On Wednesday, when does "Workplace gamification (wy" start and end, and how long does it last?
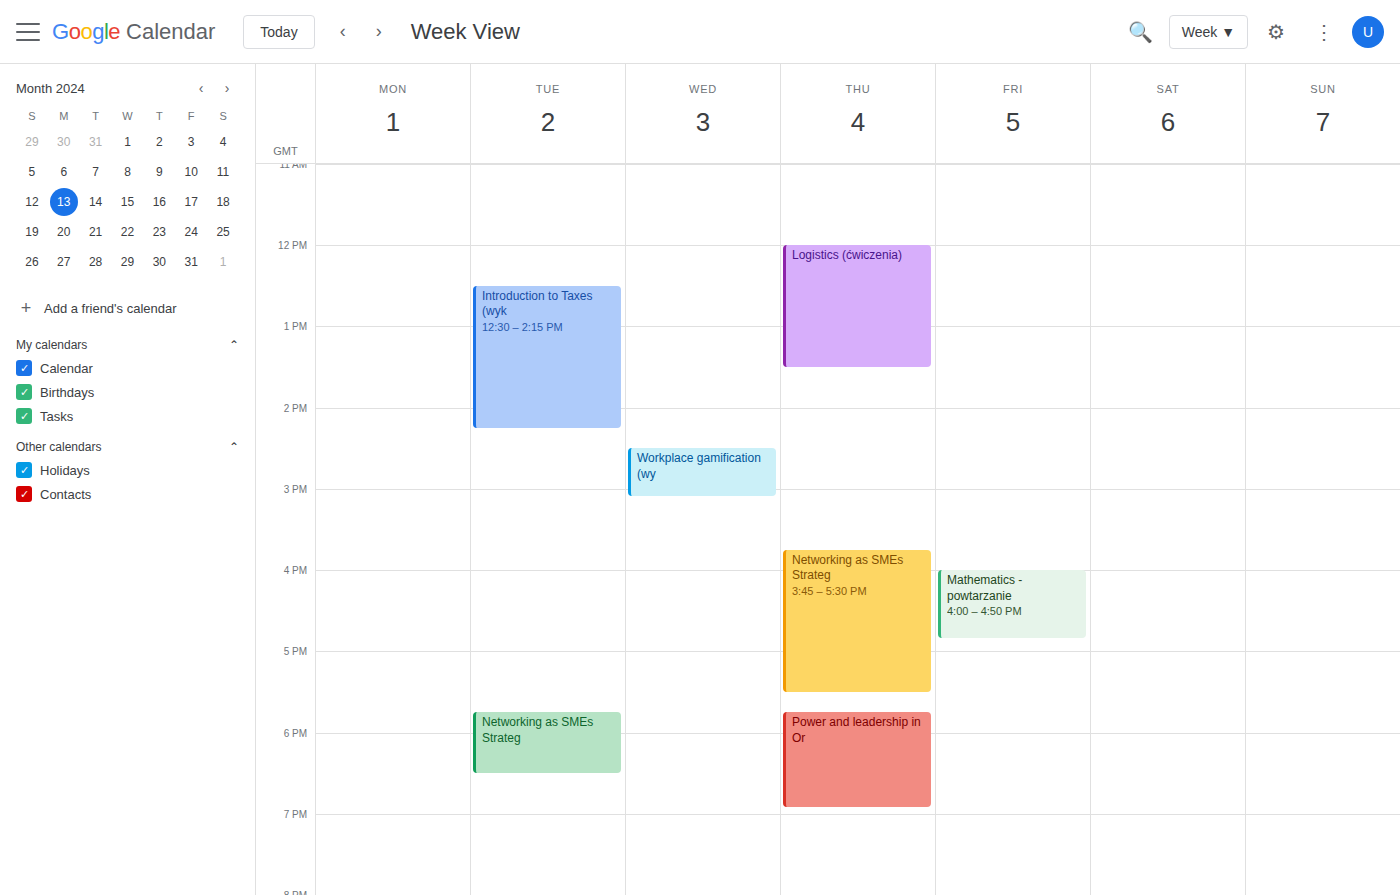
14:30 to 15:05, 35 minutes